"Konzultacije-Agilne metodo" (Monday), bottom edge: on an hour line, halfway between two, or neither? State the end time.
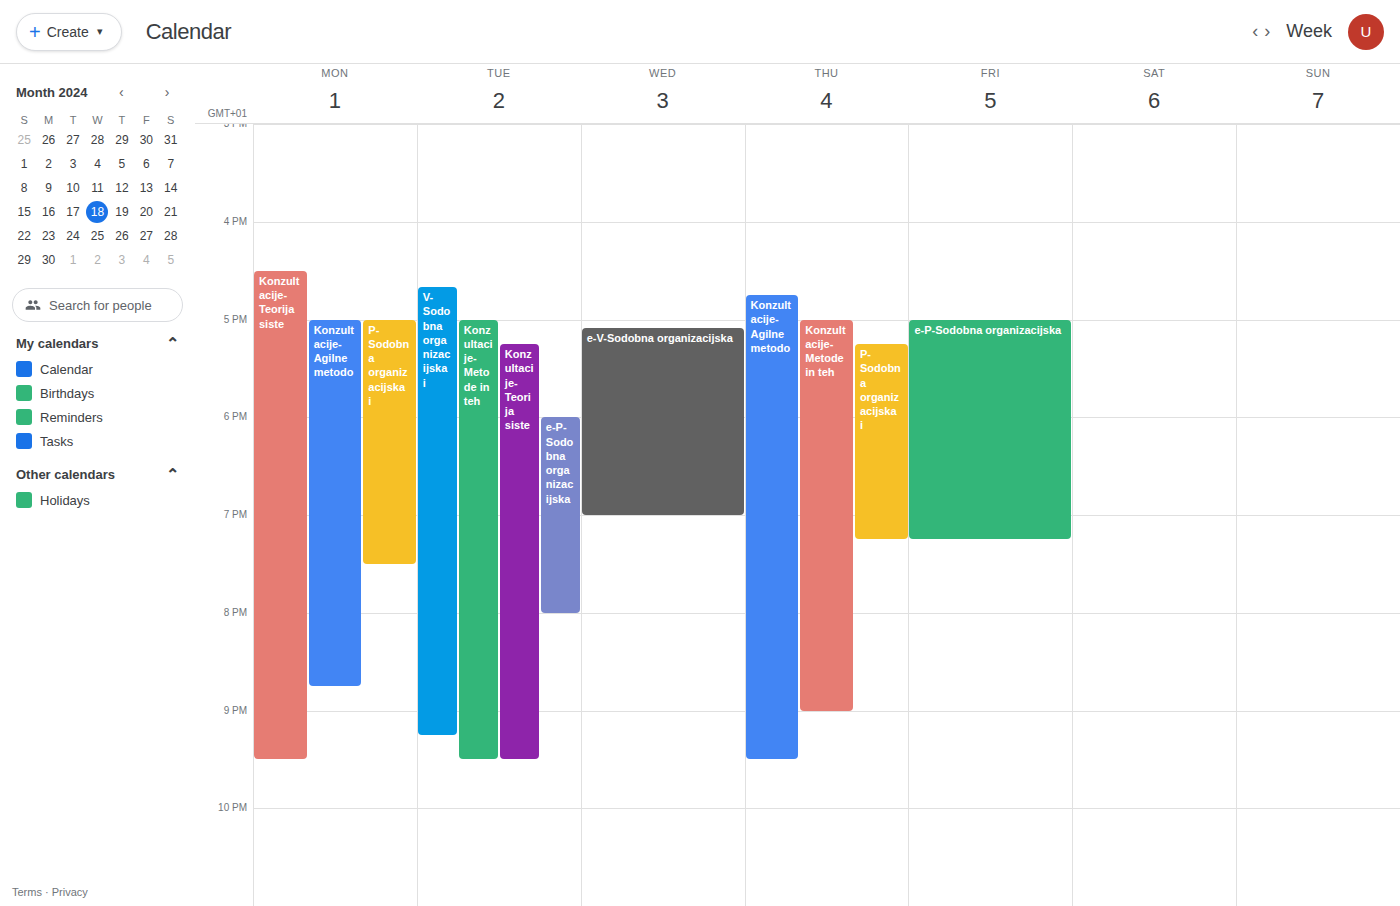
8:45 PM -- neither: three quarters of the way from the 8 PM line to the 9 PM line.